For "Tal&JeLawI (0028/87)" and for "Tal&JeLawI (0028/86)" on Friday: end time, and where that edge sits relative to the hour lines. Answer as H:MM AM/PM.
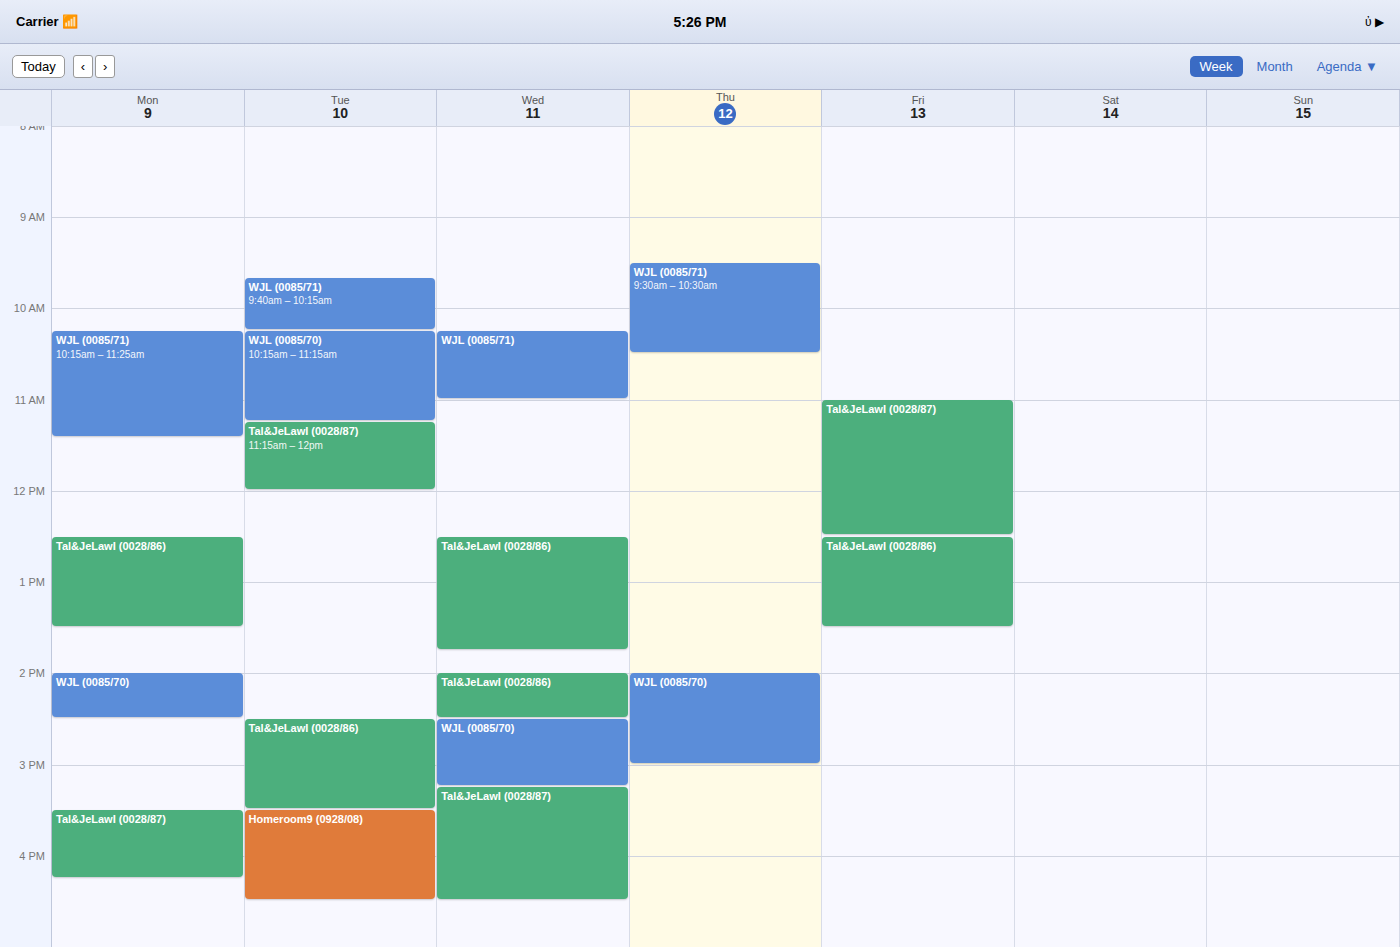
"Tal&JeLawI (0028/87)": 12:30 PM, halfway between the 12 PM and 1 PM lines. "Tal&JeLawI (0028/86)": 1:30 PM, halfway between the 1 PM and 2 PM lines.